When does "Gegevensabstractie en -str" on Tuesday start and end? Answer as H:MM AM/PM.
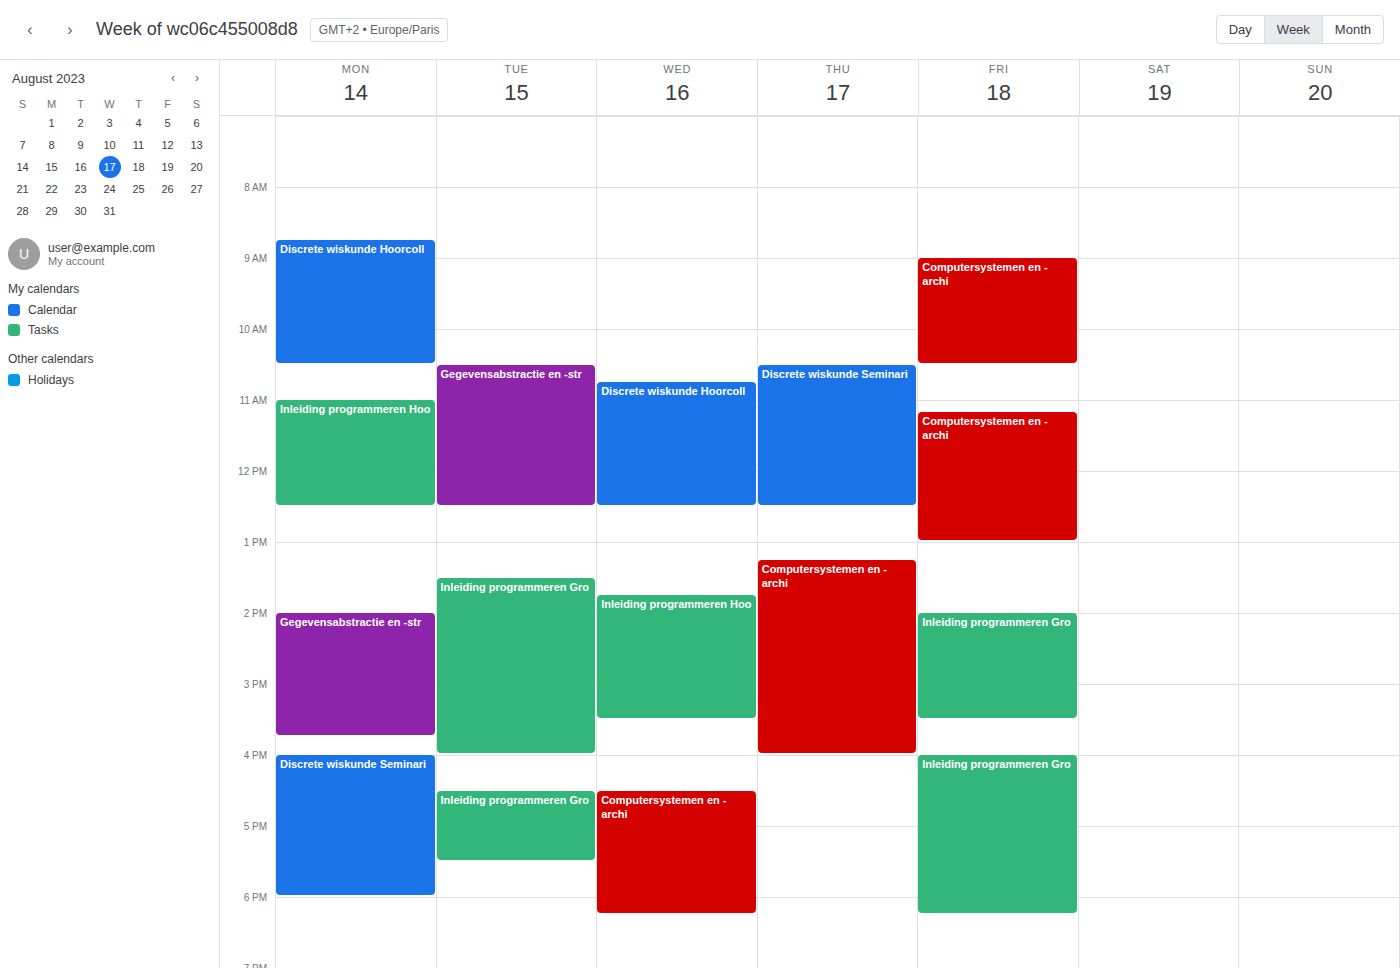
10:30 AM to 12:30 PM